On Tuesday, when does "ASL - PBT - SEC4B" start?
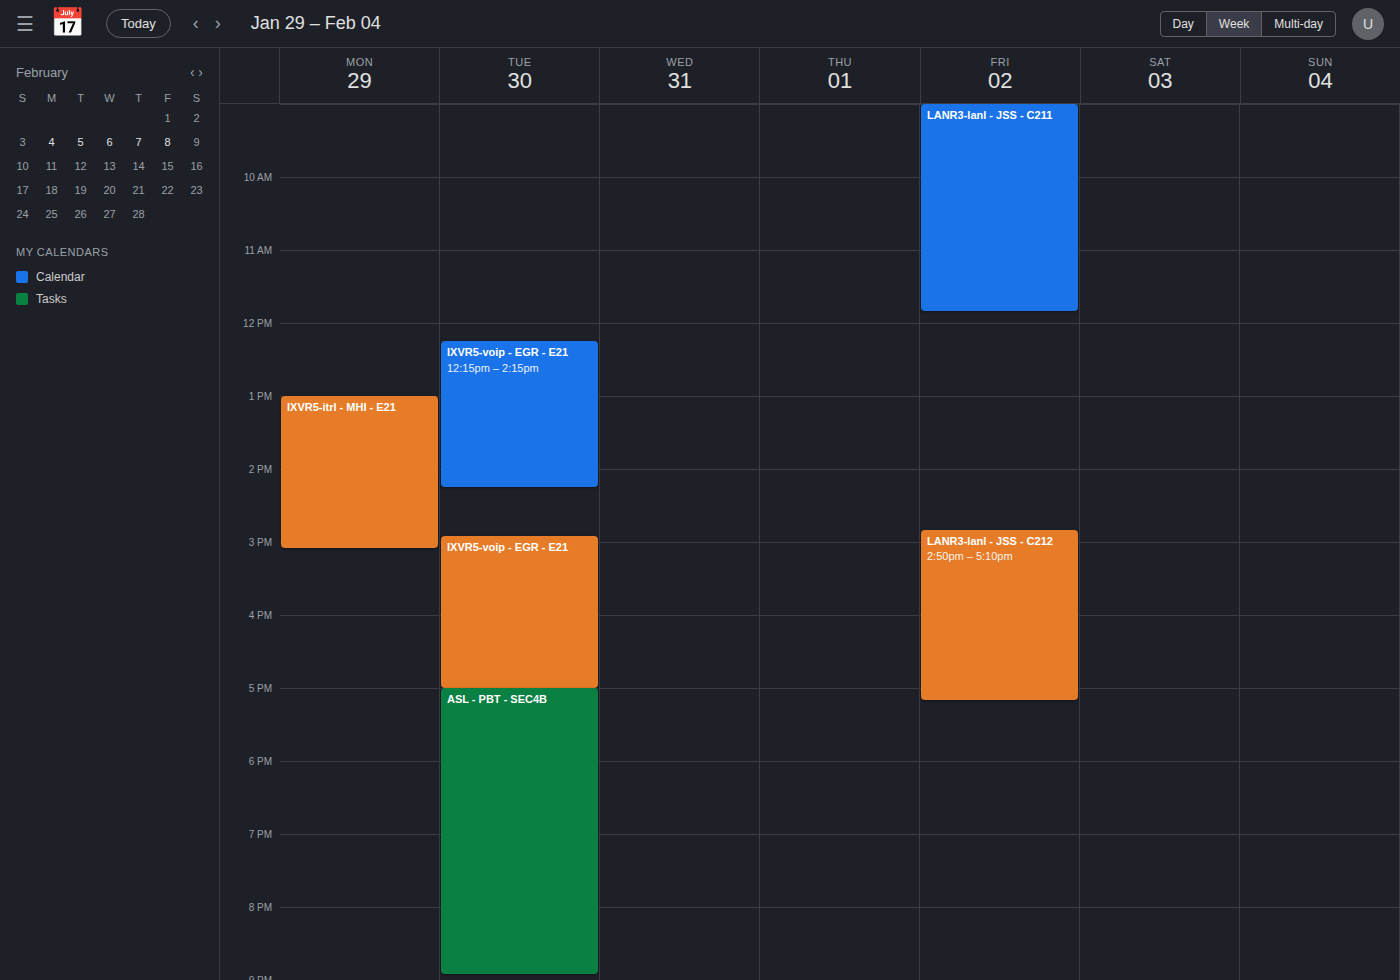
5:00 PM